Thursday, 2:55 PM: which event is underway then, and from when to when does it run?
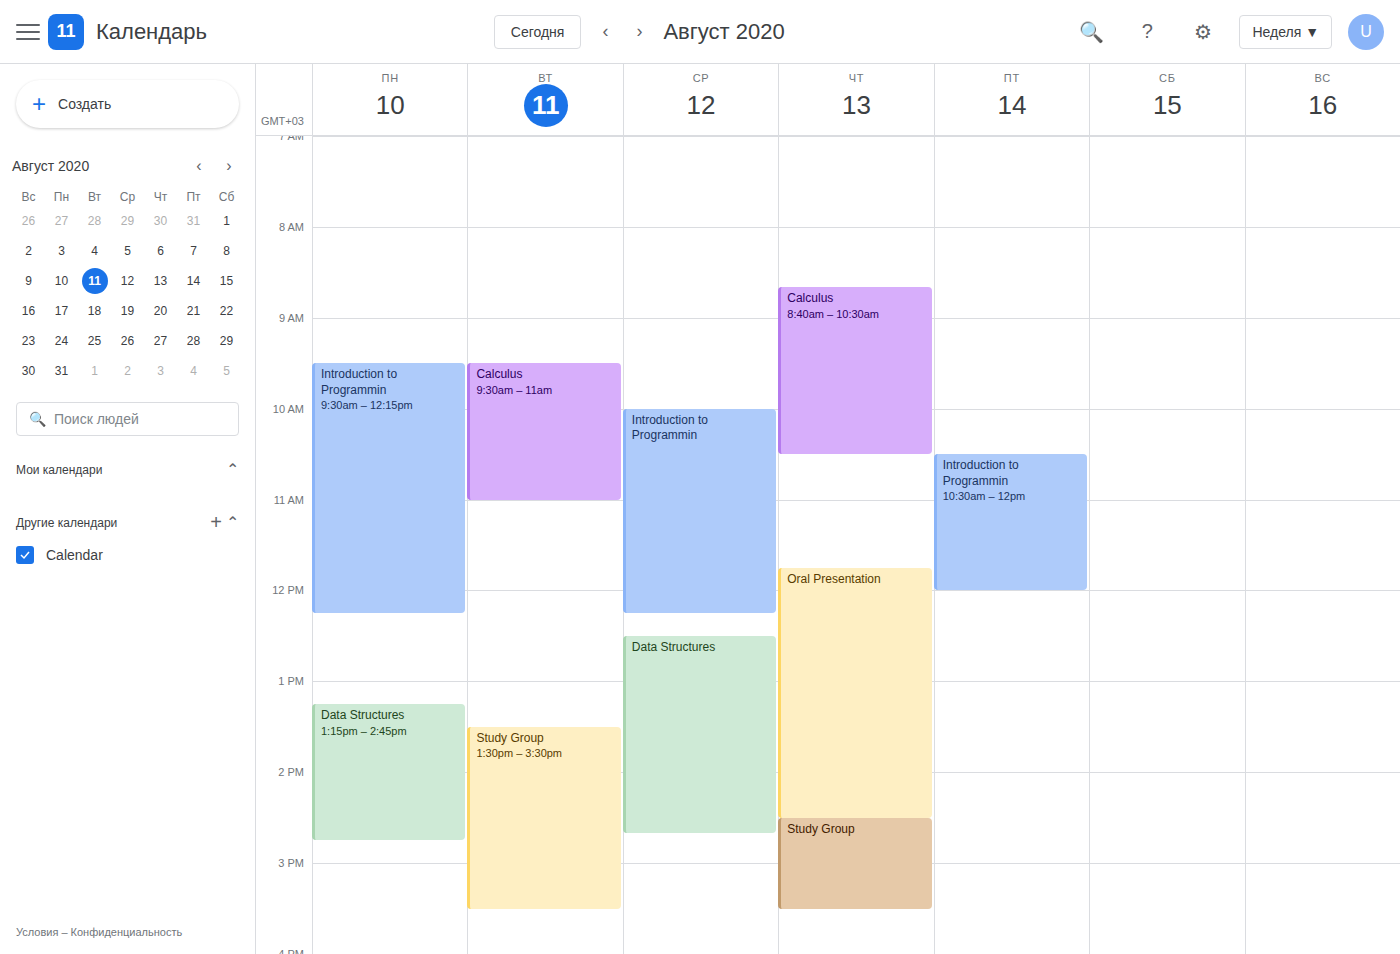
"Study Group", 2:30 PM to 3:30 PM